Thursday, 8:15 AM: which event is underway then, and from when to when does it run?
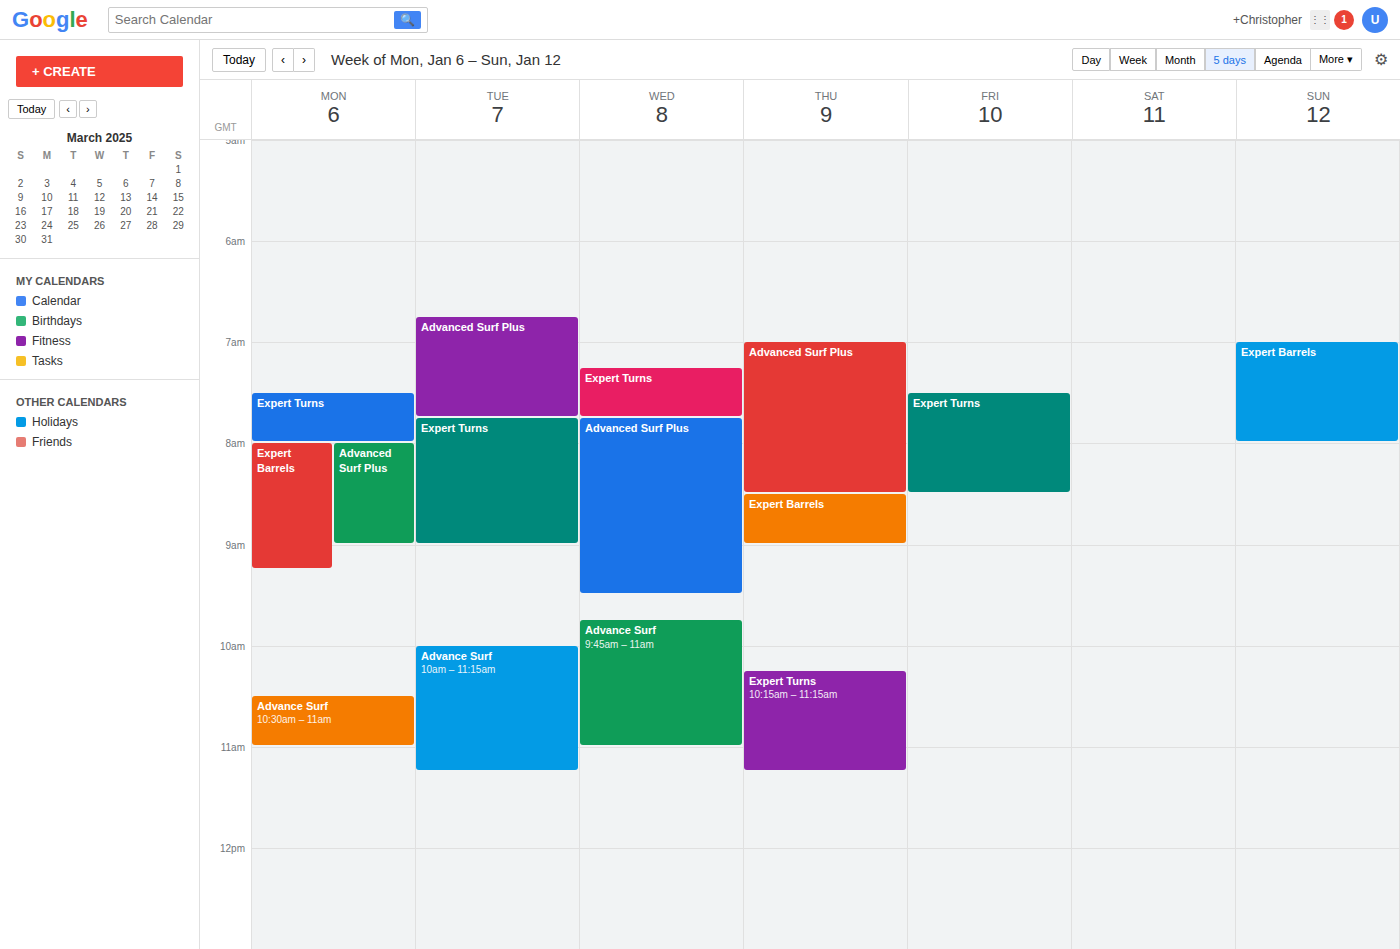
"Advanced Surf Plus", 7:00 AM to 8:30 AM